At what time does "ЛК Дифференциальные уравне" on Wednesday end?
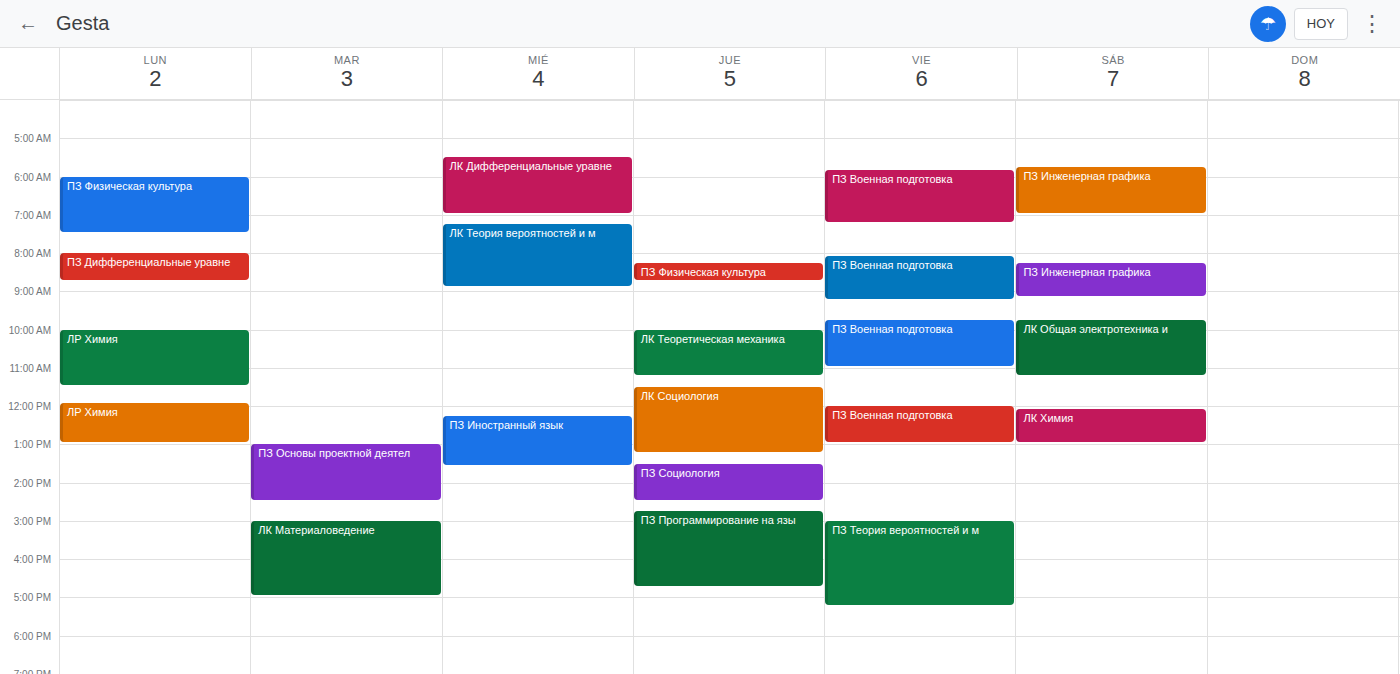
7:00 AM